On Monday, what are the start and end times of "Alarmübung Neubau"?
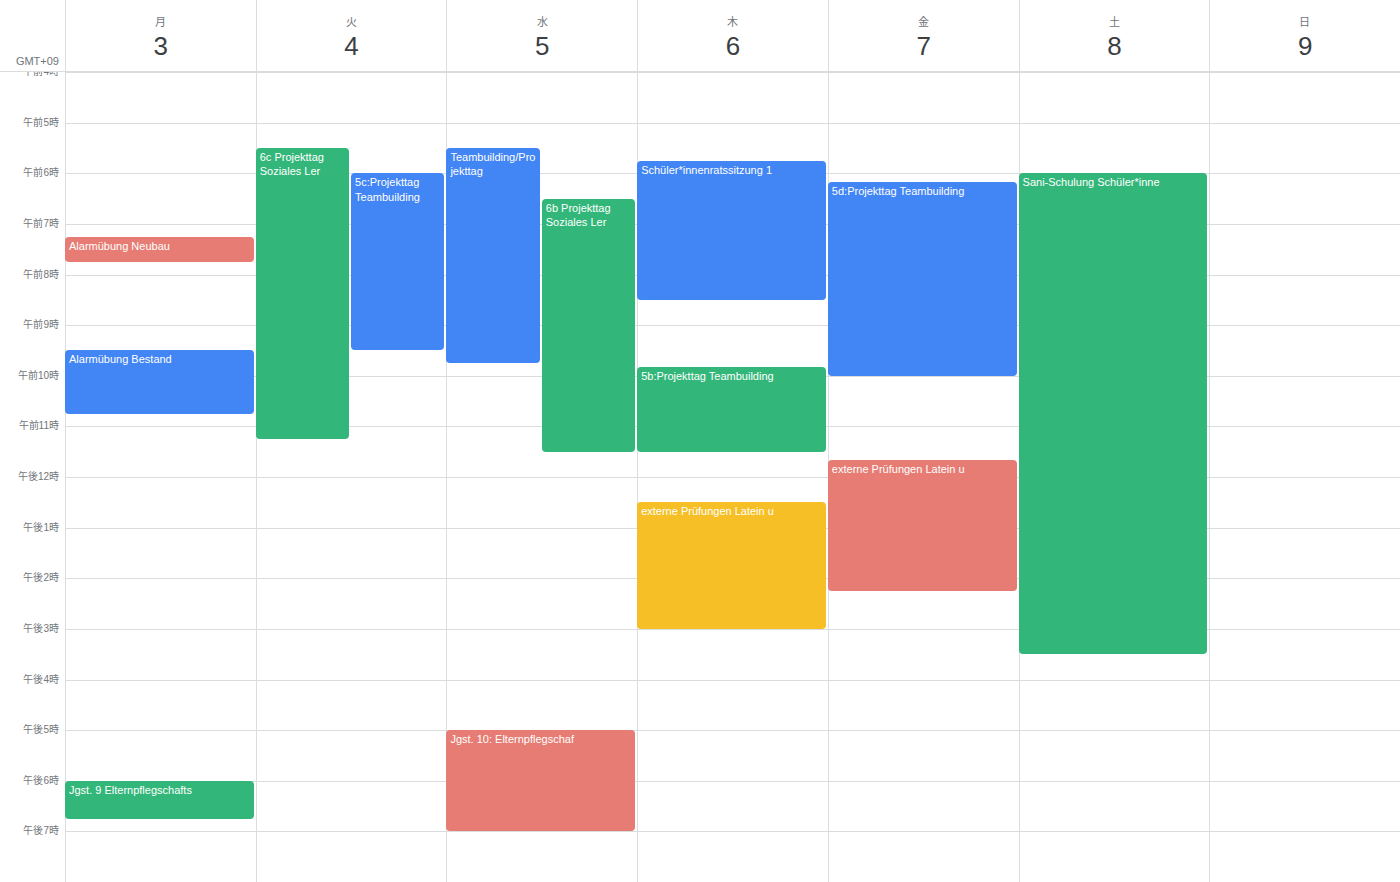
07:15 to 07:45